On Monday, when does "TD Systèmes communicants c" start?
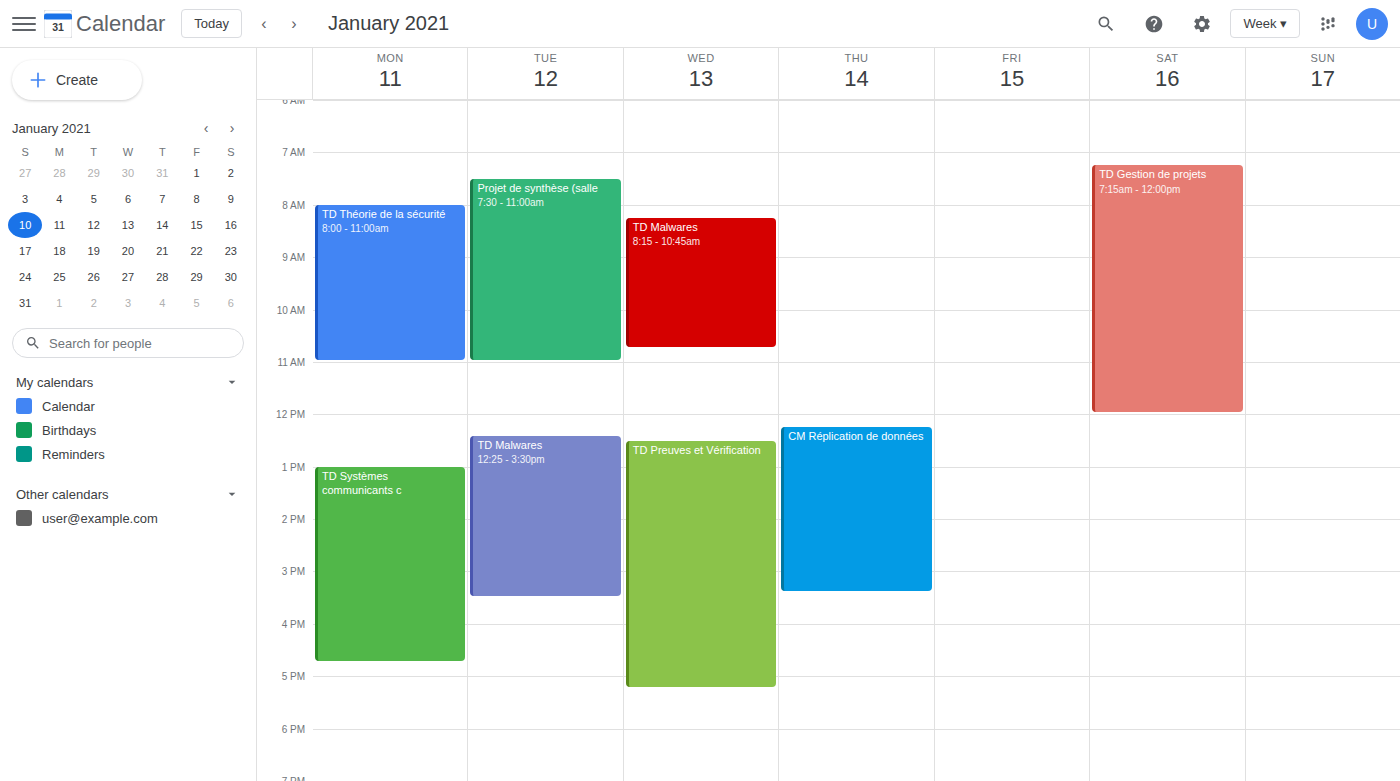
1:00 PM